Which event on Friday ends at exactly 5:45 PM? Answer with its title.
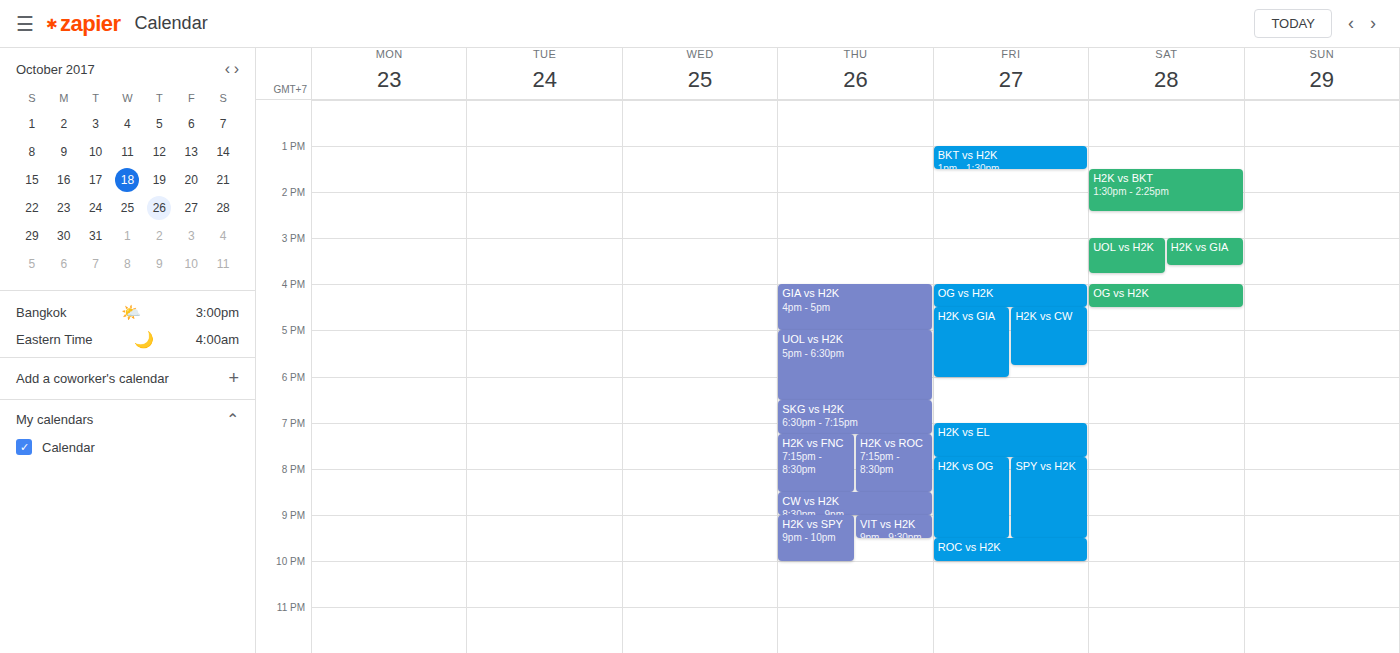
"H2K vs CW"